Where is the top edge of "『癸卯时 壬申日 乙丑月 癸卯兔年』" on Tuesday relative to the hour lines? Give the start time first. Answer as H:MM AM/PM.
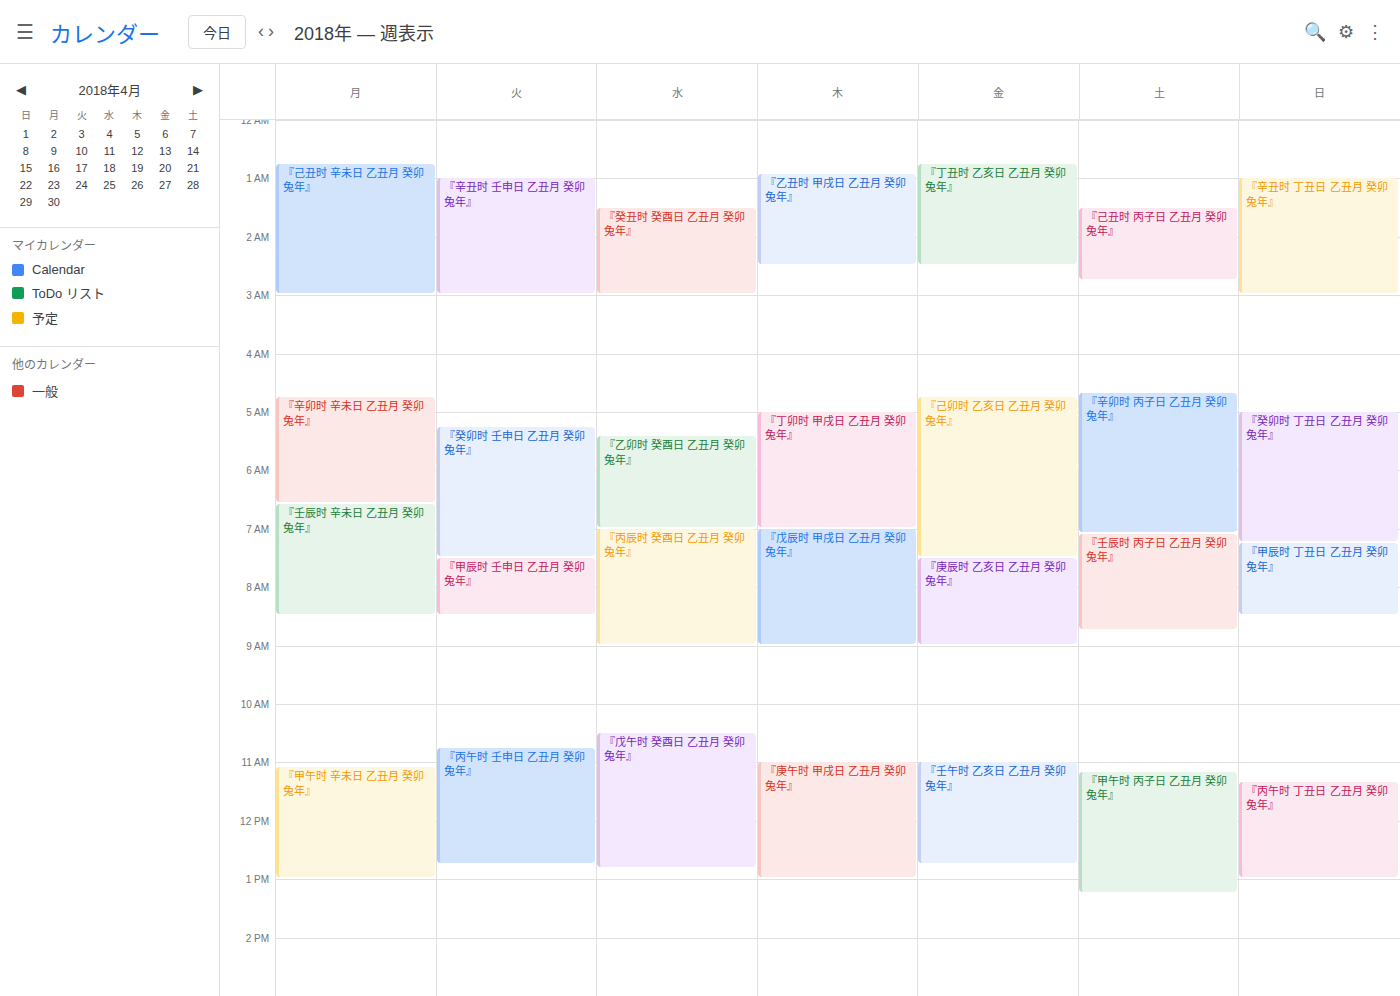
5:15 AM -- neither: a quarter of the way from the 5 AM line to the 6 AM line.